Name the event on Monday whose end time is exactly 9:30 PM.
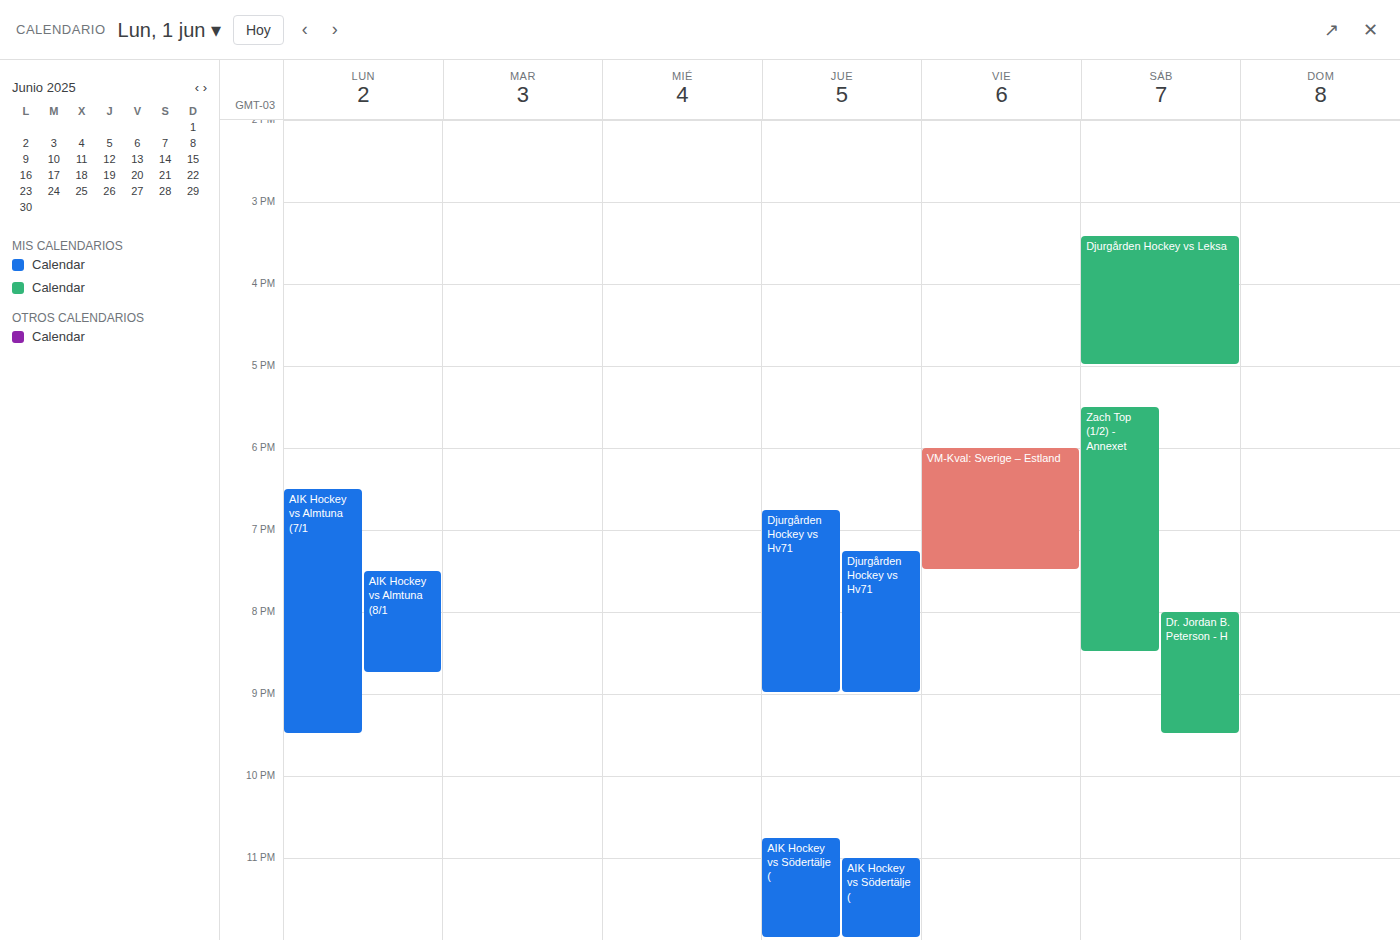
"AIK Hockey vs Almtuna (7/1"